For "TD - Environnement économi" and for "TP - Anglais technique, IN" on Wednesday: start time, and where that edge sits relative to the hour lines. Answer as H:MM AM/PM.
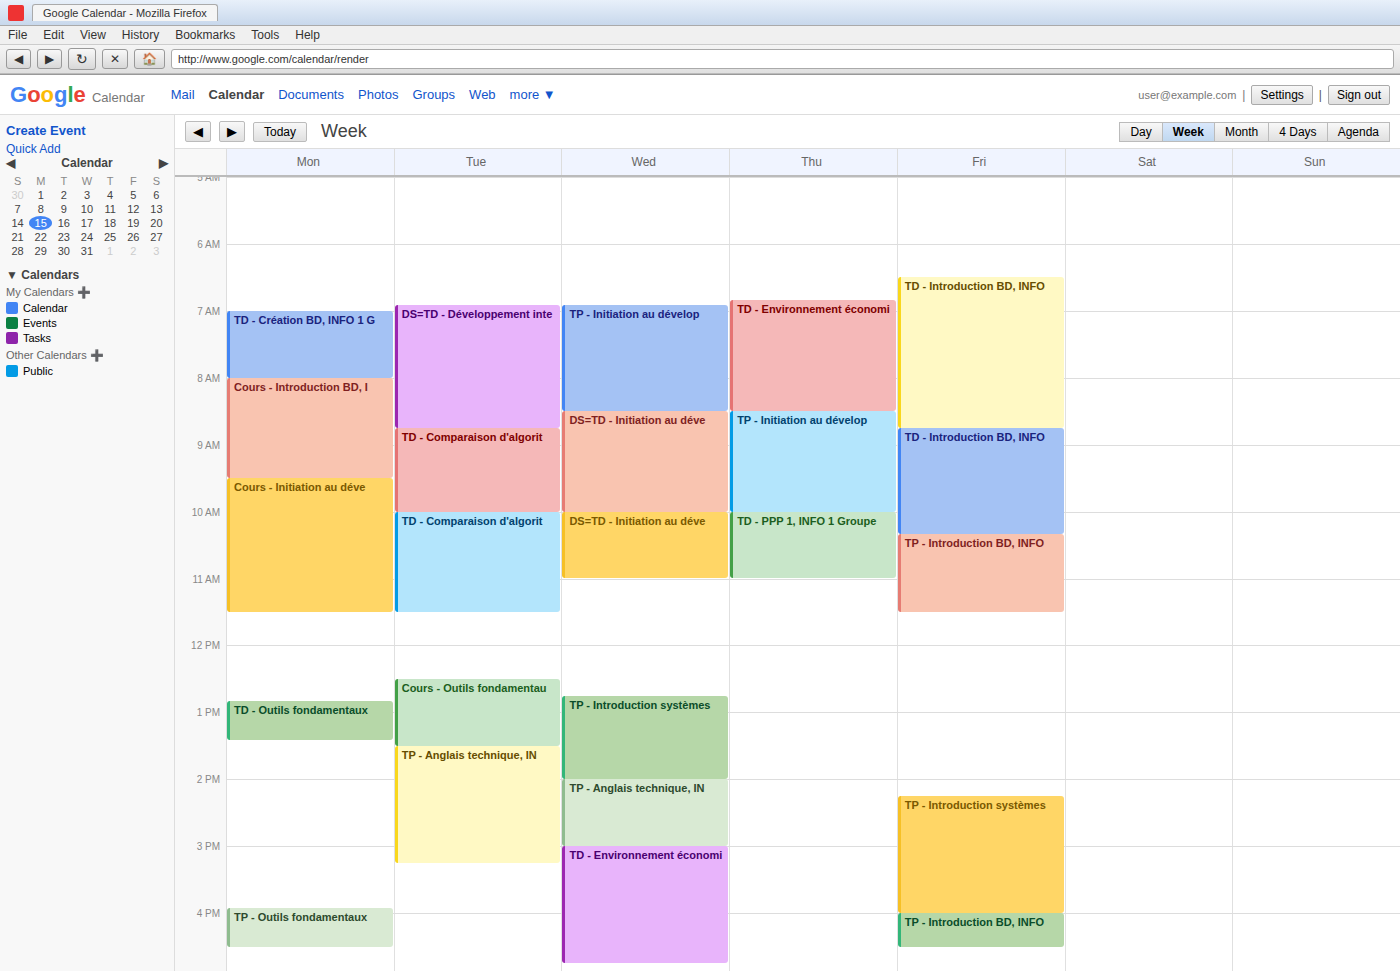
"TD - Environnement économi": 3:00 PM, exactly on the 3 PM line. "TP - Anglais technique, IN": 2:00 PM, exactly on the 2 PM line.